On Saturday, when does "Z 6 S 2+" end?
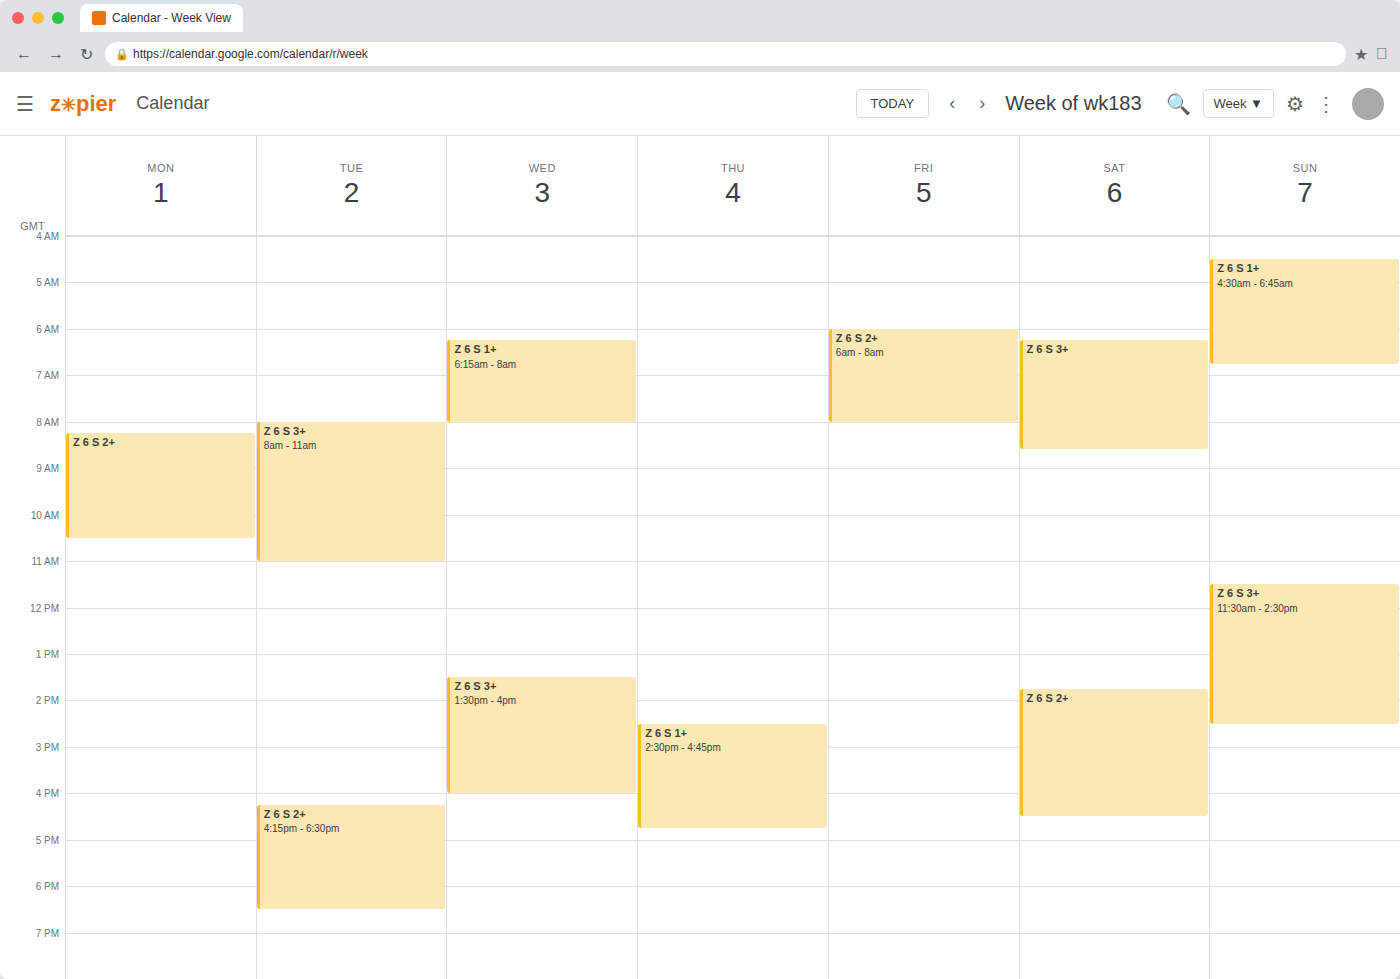
4:30 PM